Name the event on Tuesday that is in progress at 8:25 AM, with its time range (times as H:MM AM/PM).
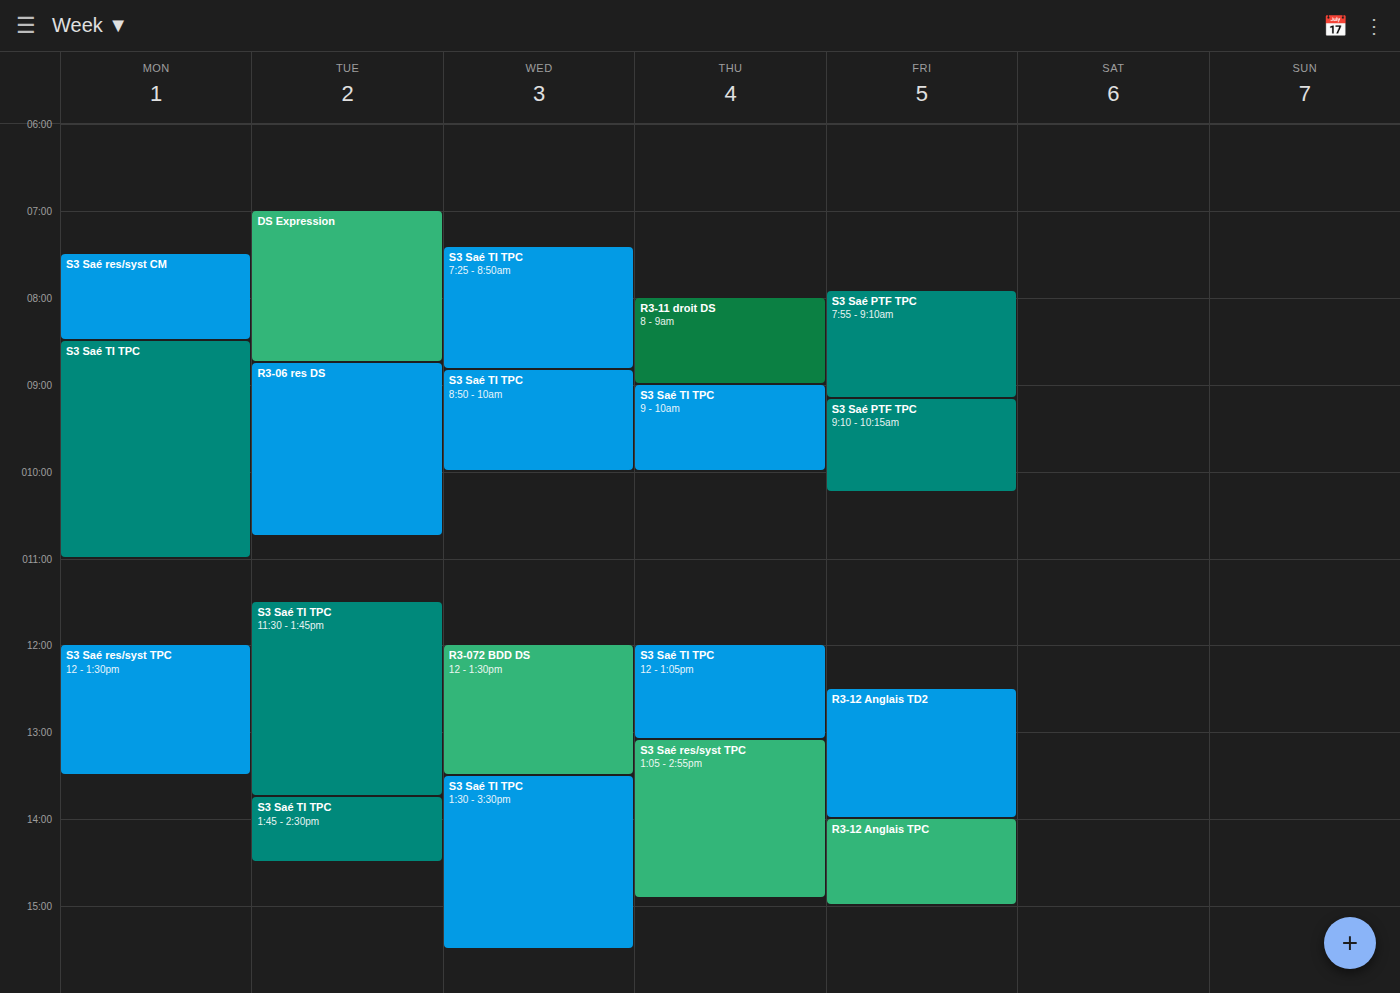
"DS Expression", 7:00 AM to 8:45 AM